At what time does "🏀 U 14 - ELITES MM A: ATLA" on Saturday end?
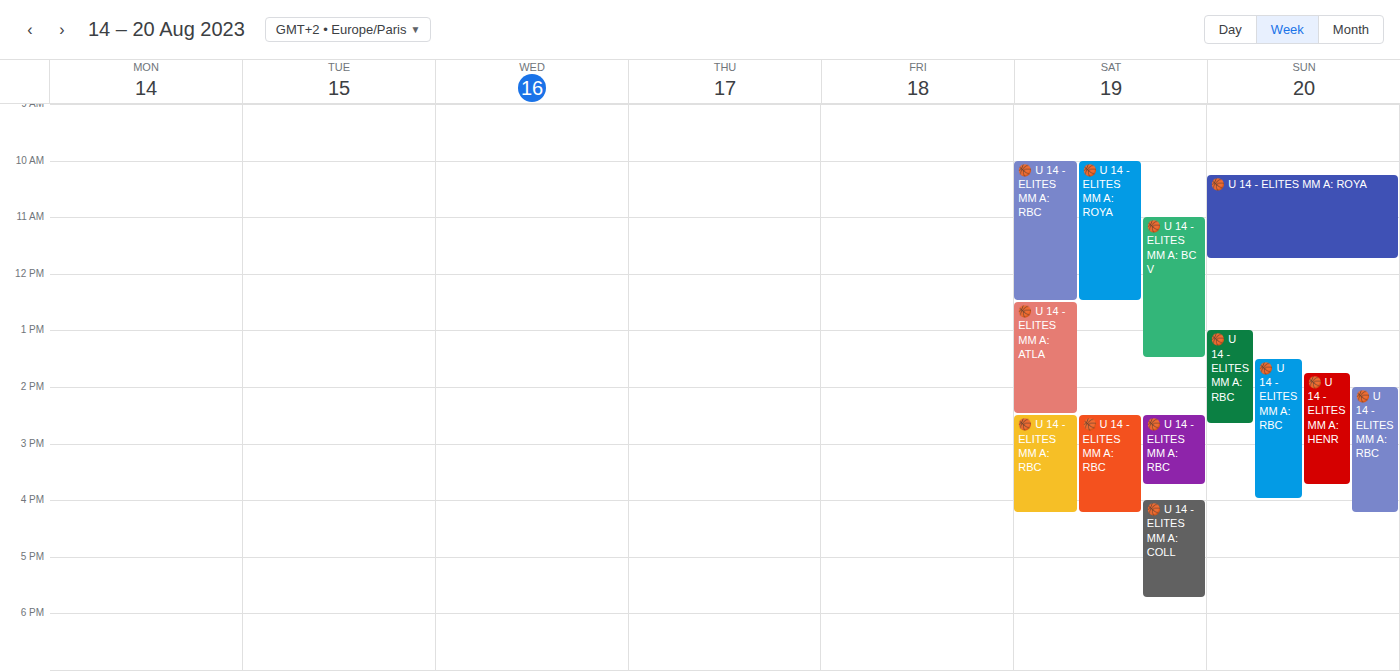
2:30 PM